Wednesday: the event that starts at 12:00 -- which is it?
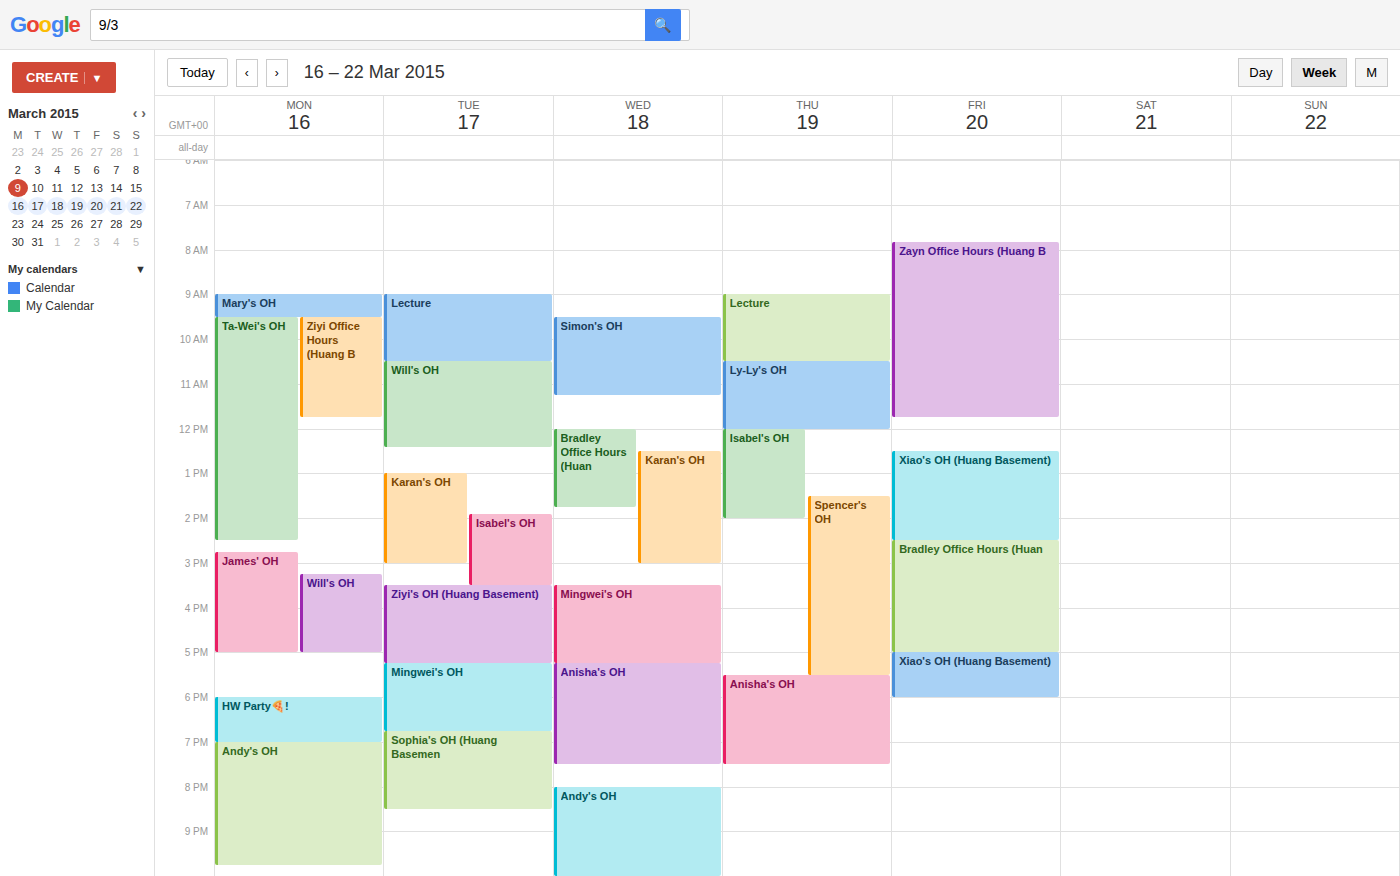
"Bradley Office Hours (Huan"